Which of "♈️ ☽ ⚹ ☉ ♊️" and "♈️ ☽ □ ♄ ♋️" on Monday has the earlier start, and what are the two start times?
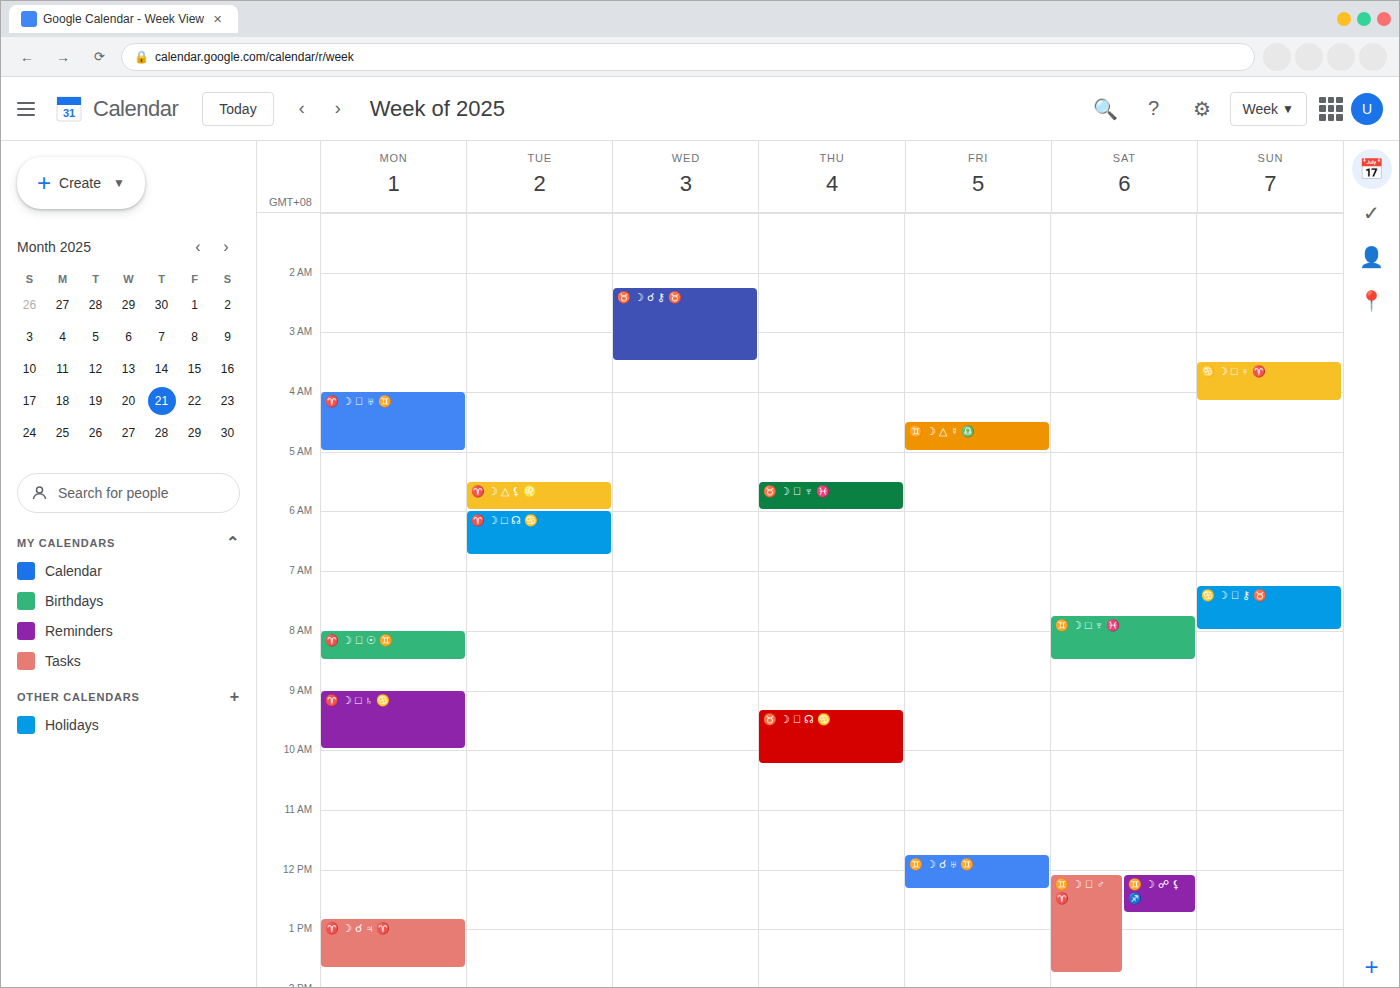
"♈️ ☽ ⚹ ☉ ♊️" 8:00 AM; "♈️ ☽ □ ♄ ♋️" 9:00 AM.